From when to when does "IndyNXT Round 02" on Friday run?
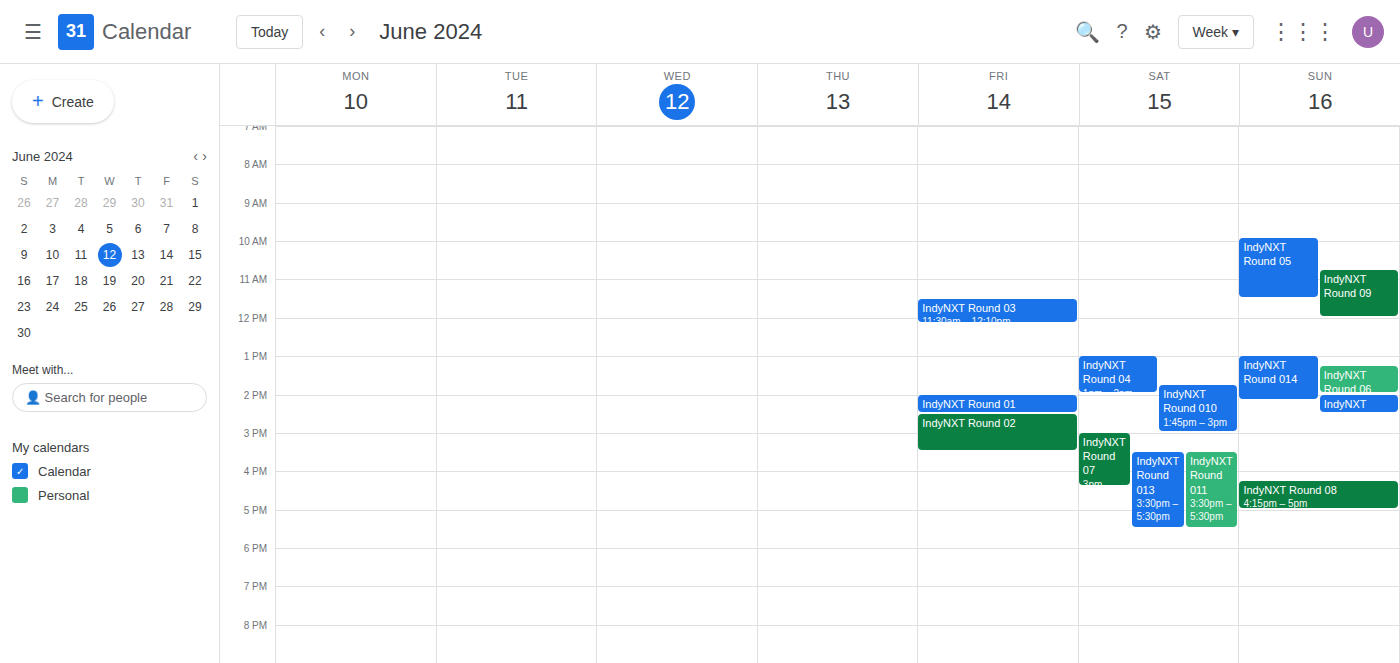
2:30 PM to 3:30 PM